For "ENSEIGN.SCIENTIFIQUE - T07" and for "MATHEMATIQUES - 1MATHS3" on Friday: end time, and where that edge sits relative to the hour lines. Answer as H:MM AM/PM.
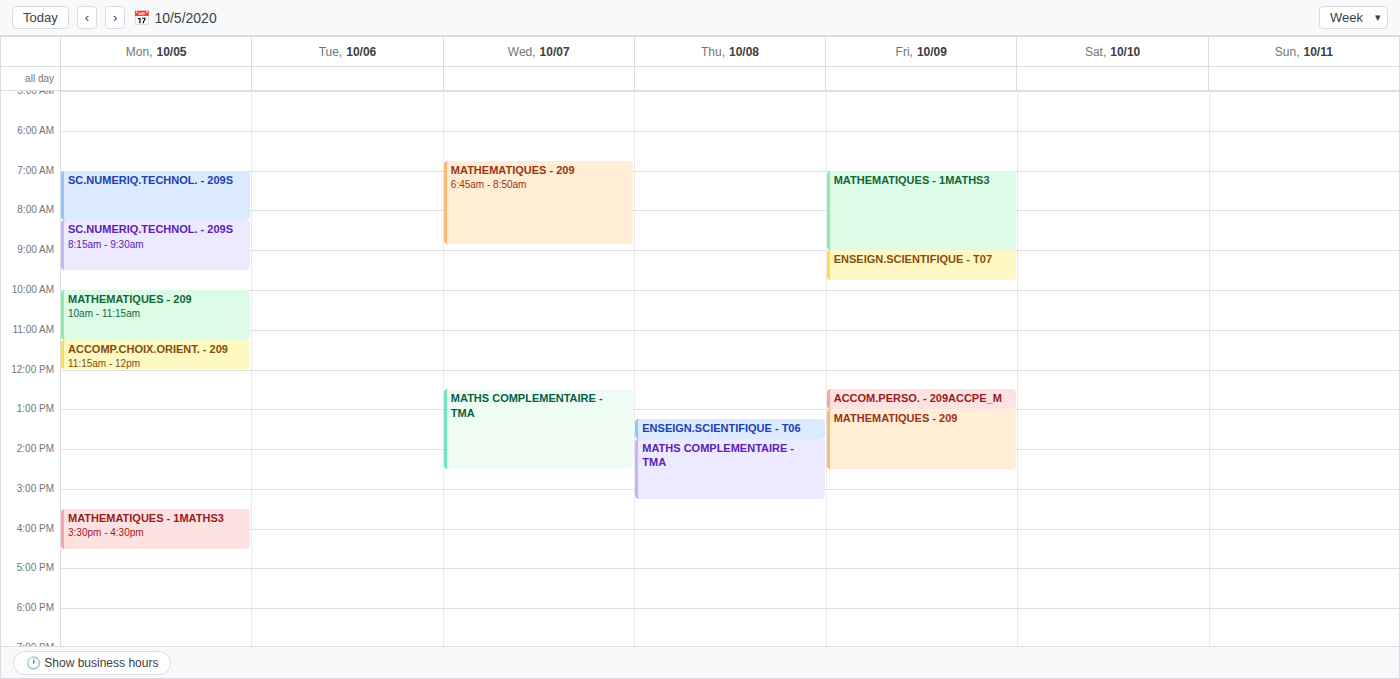
"ENSEIGN.SCIENTIFIQUE - T07": 9:45 AM, neither: three quarters of the way from the 9 AM line to the 10 AM line. "MATHEMATIQUES - 1MATHS3": 9:00 AM, exactly on the 9 AM line.